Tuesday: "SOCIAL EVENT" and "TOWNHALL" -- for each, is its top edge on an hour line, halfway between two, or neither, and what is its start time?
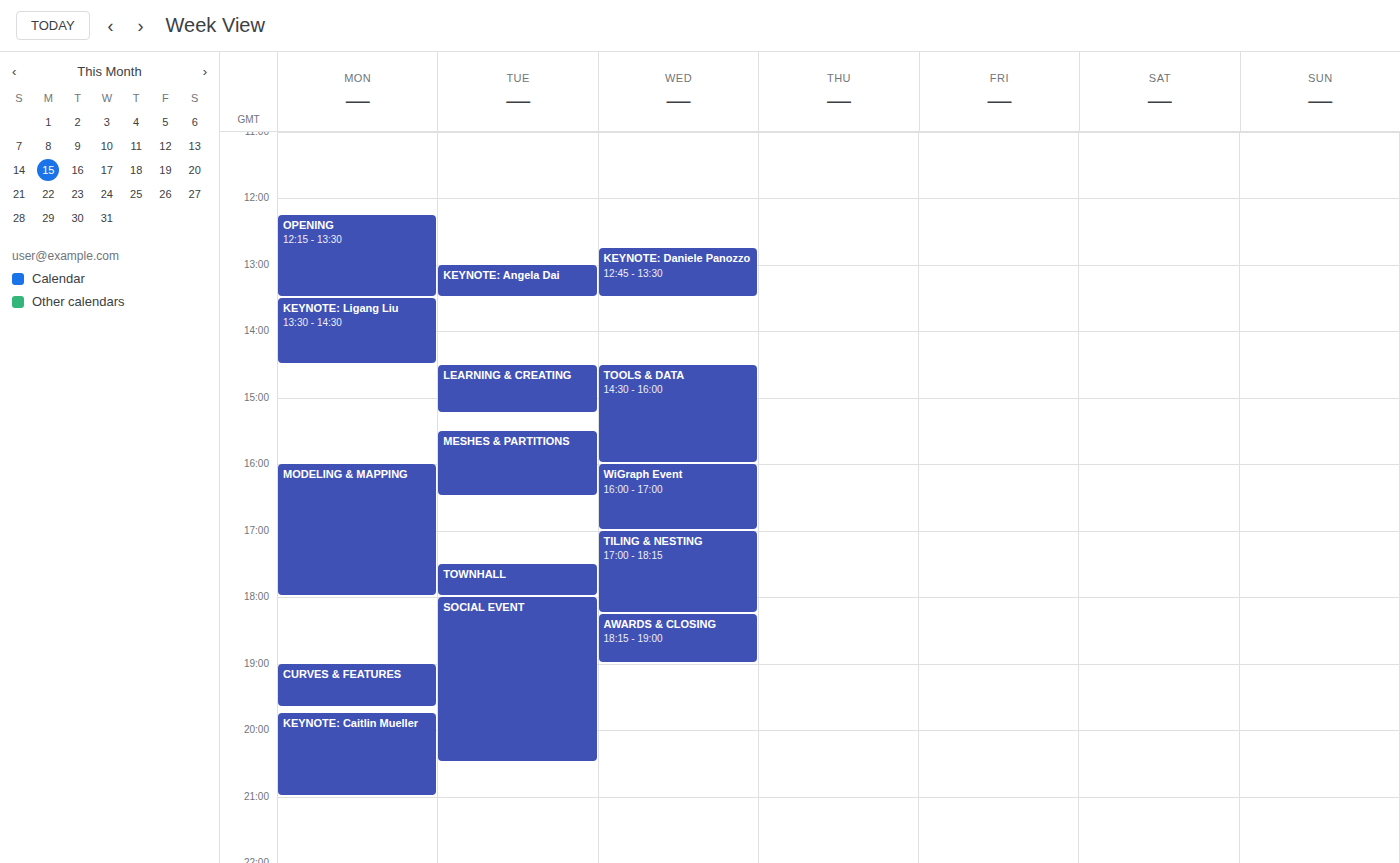
"SOCIAL EVENT": 6:00 PM, exactly on the 6 PM line. "TOWNHALL": 5:30 PM, halfway between the 5 PM and 6 PM lines.